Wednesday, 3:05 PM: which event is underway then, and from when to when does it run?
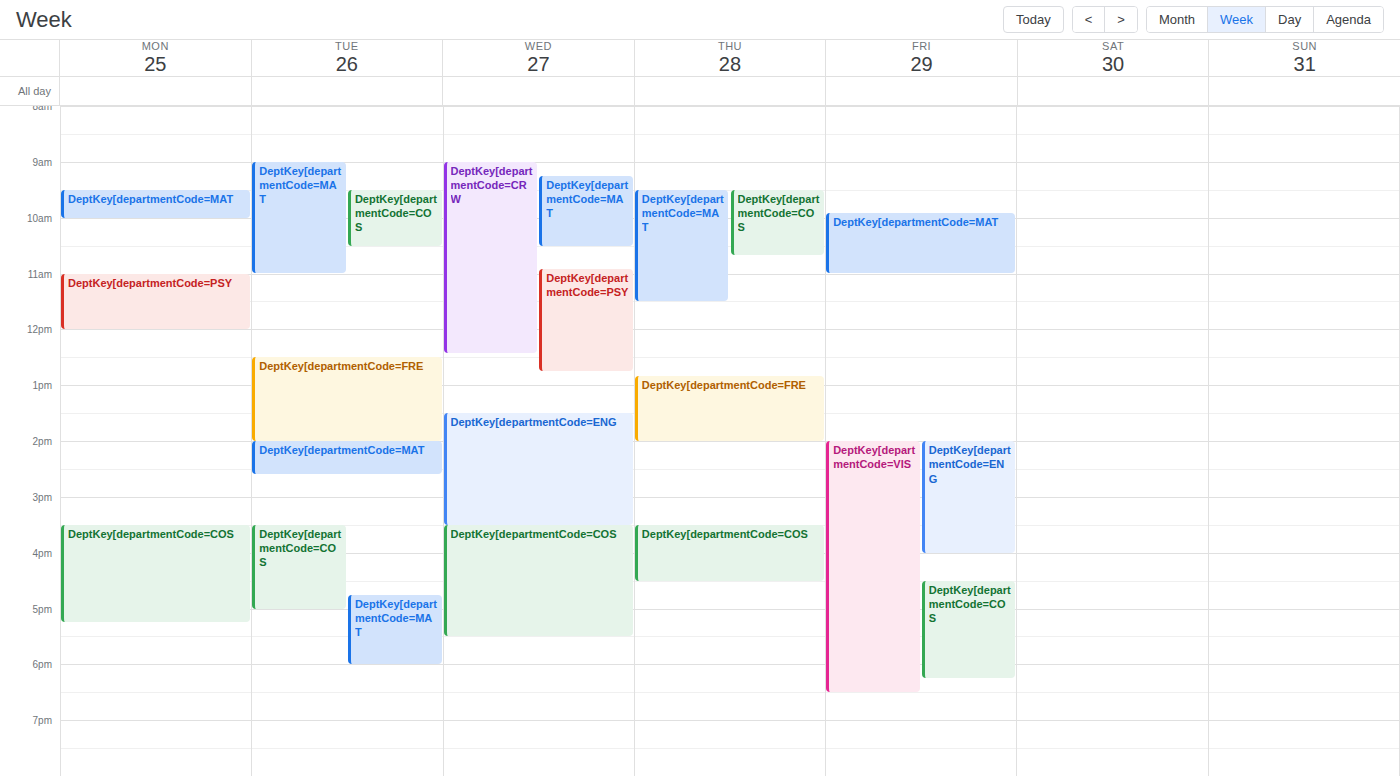
"DeptKey[departmentCode=ENG", 1:30 PM to 3:30 PM